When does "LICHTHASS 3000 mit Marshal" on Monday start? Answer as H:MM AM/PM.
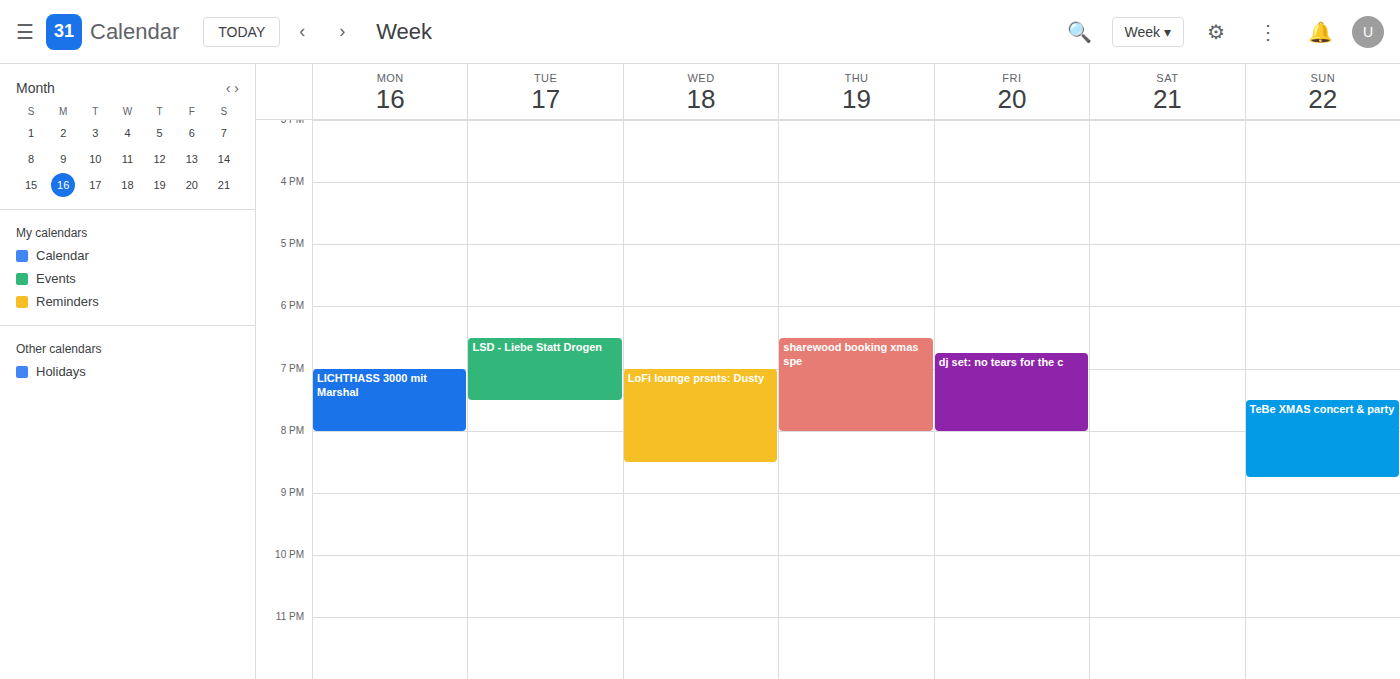
7:00 PM